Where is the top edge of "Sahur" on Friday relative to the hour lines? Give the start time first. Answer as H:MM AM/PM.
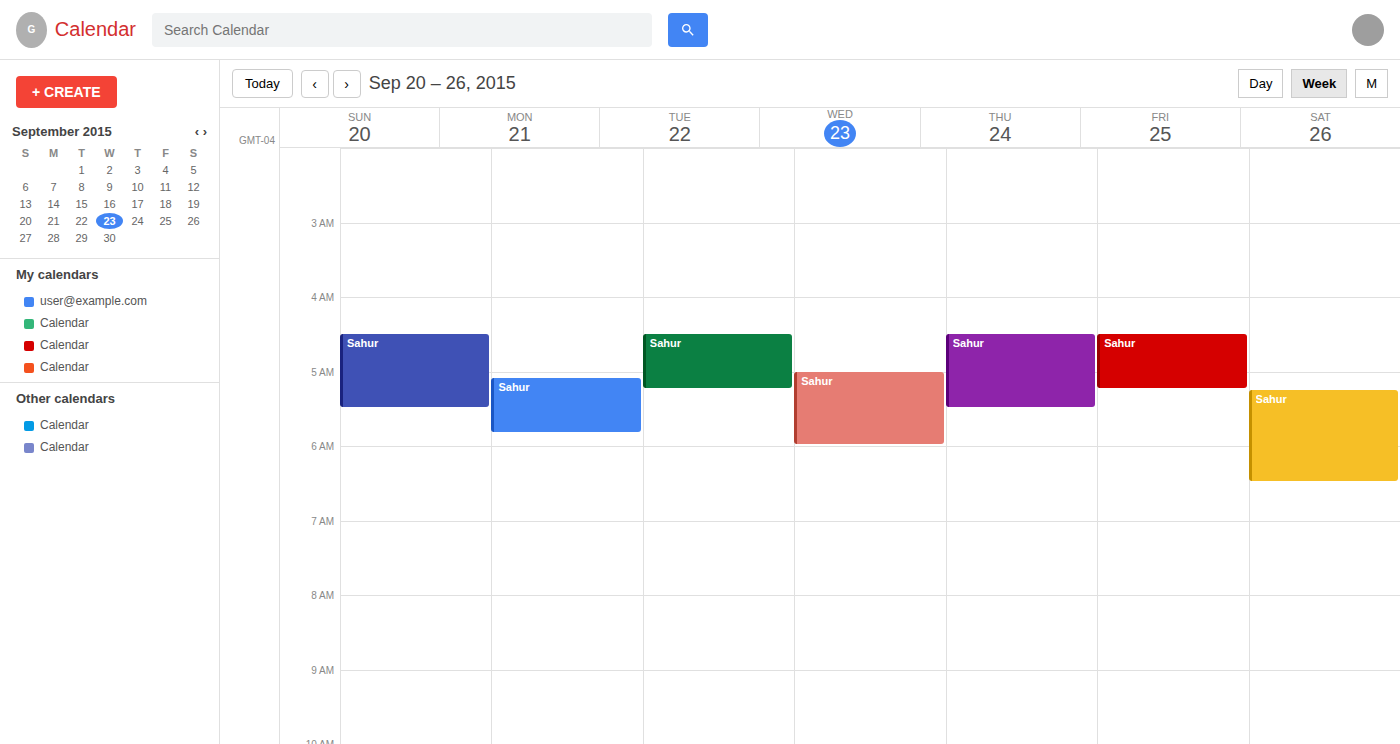
4:30 AM -- halfway between the 4 AM and 5 AM lines.